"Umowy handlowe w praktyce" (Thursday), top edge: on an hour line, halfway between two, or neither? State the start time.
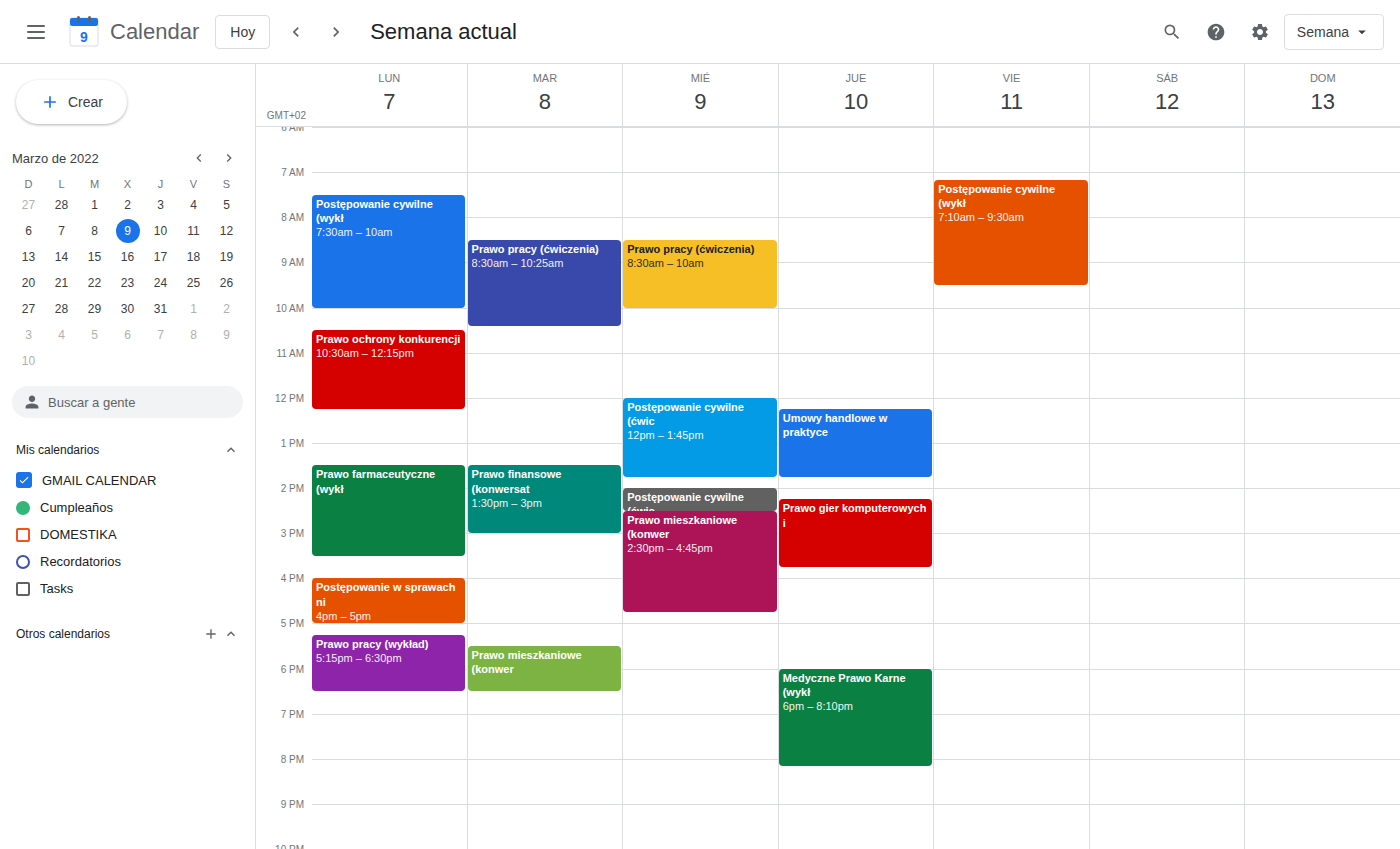
12:15 PM -- neither: a quarter of the way from the 12 PM line to the 1 PM line.